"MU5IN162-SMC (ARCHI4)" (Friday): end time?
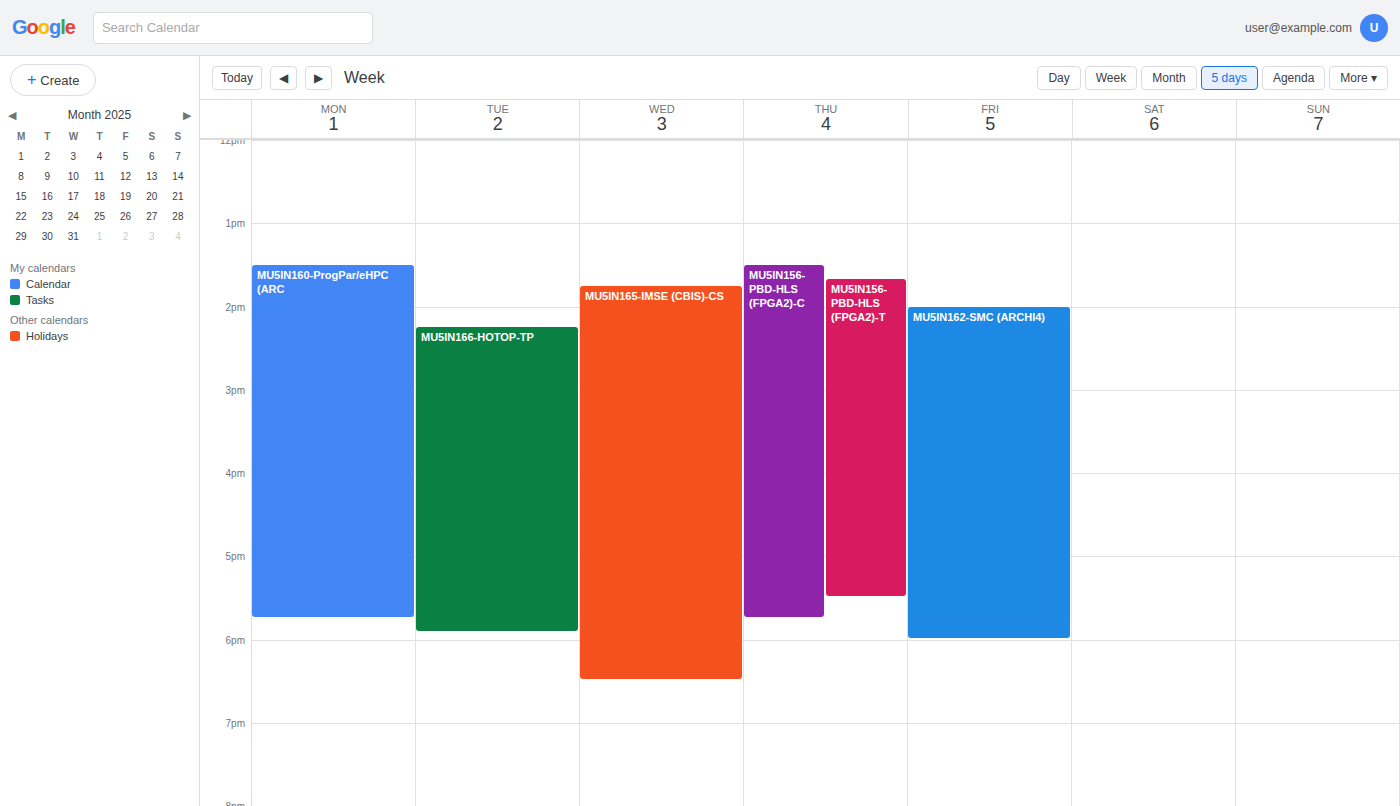
6:00 PM